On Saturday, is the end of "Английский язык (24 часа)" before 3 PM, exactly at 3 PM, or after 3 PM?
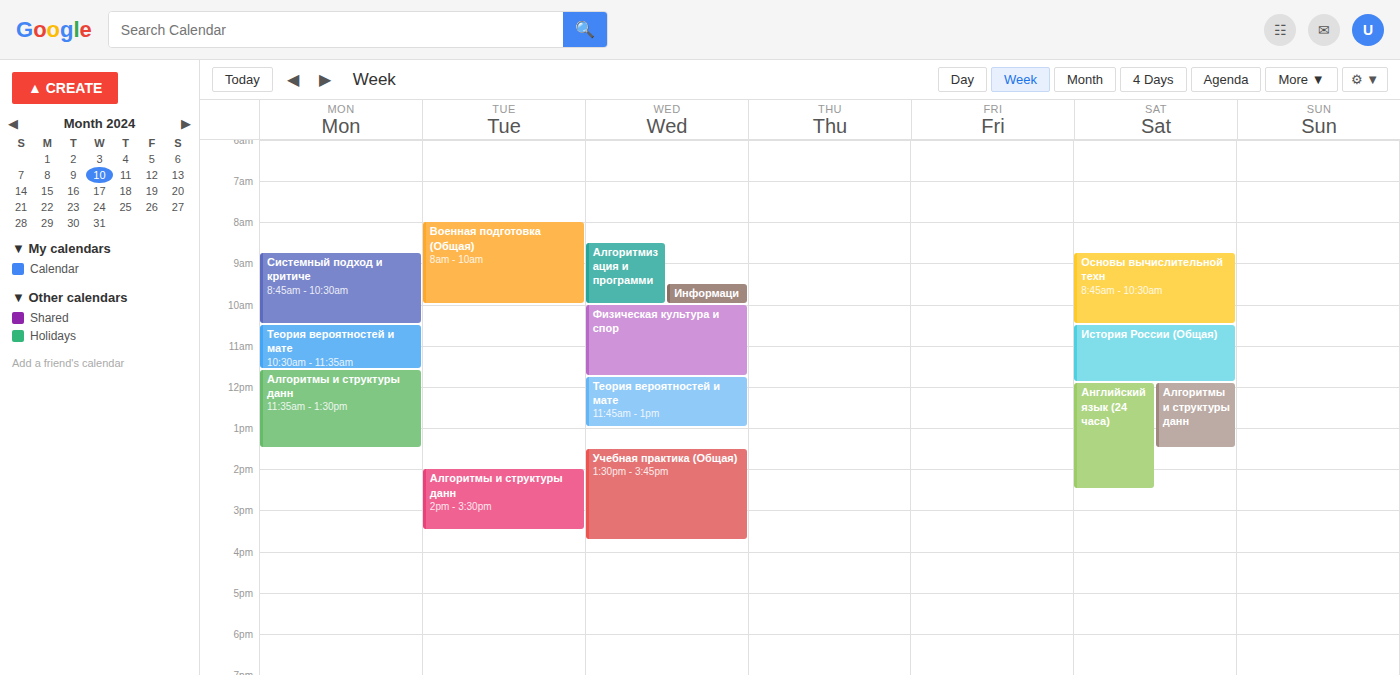
2:30 PM -- before 3 PM, 30 minutes above the 3 PM line.